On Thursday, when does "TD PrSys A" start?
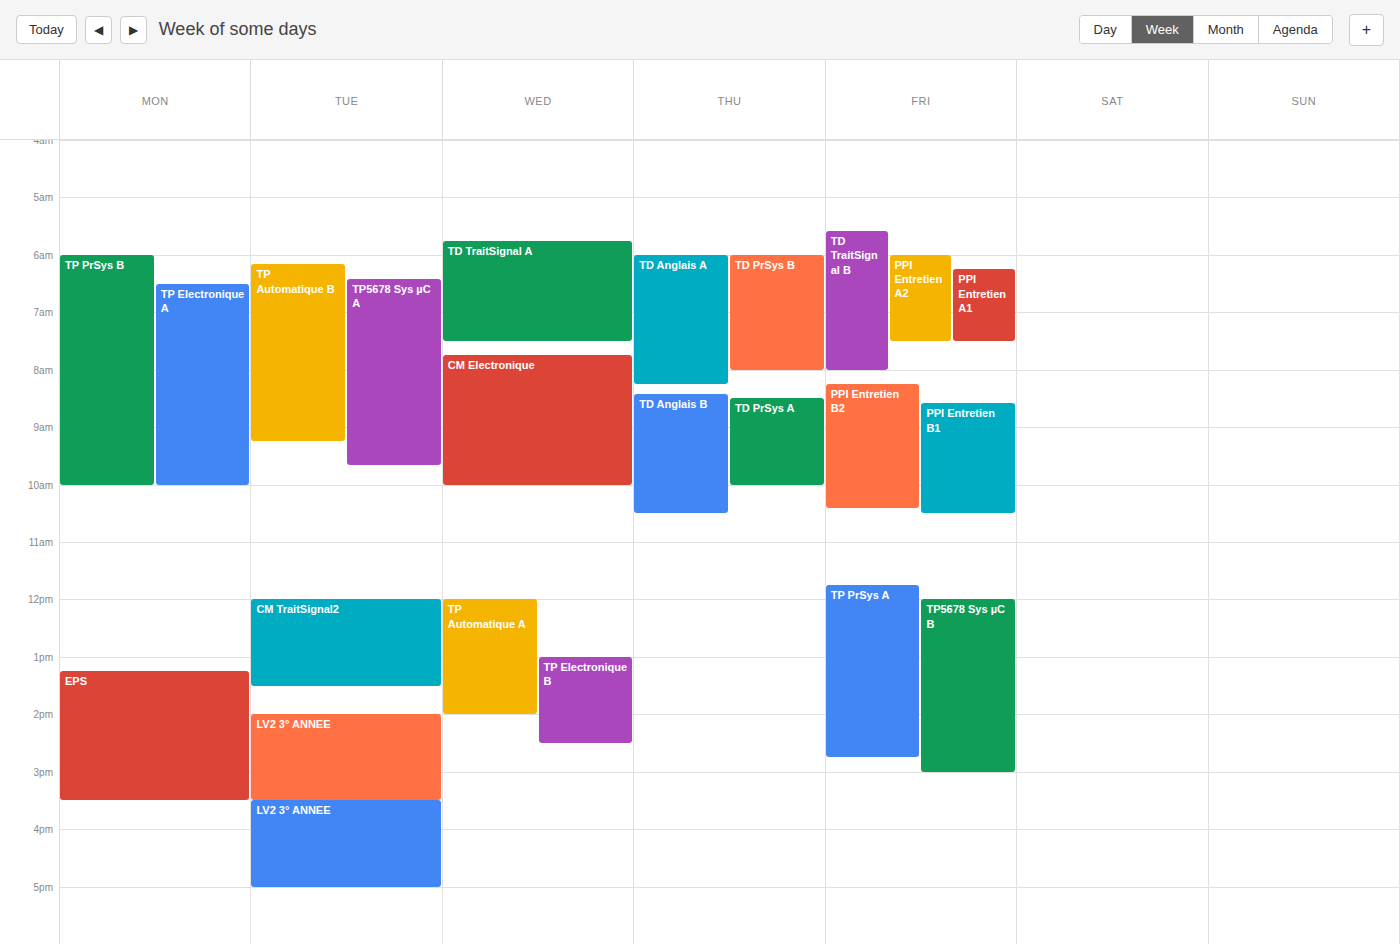
8:30 AM